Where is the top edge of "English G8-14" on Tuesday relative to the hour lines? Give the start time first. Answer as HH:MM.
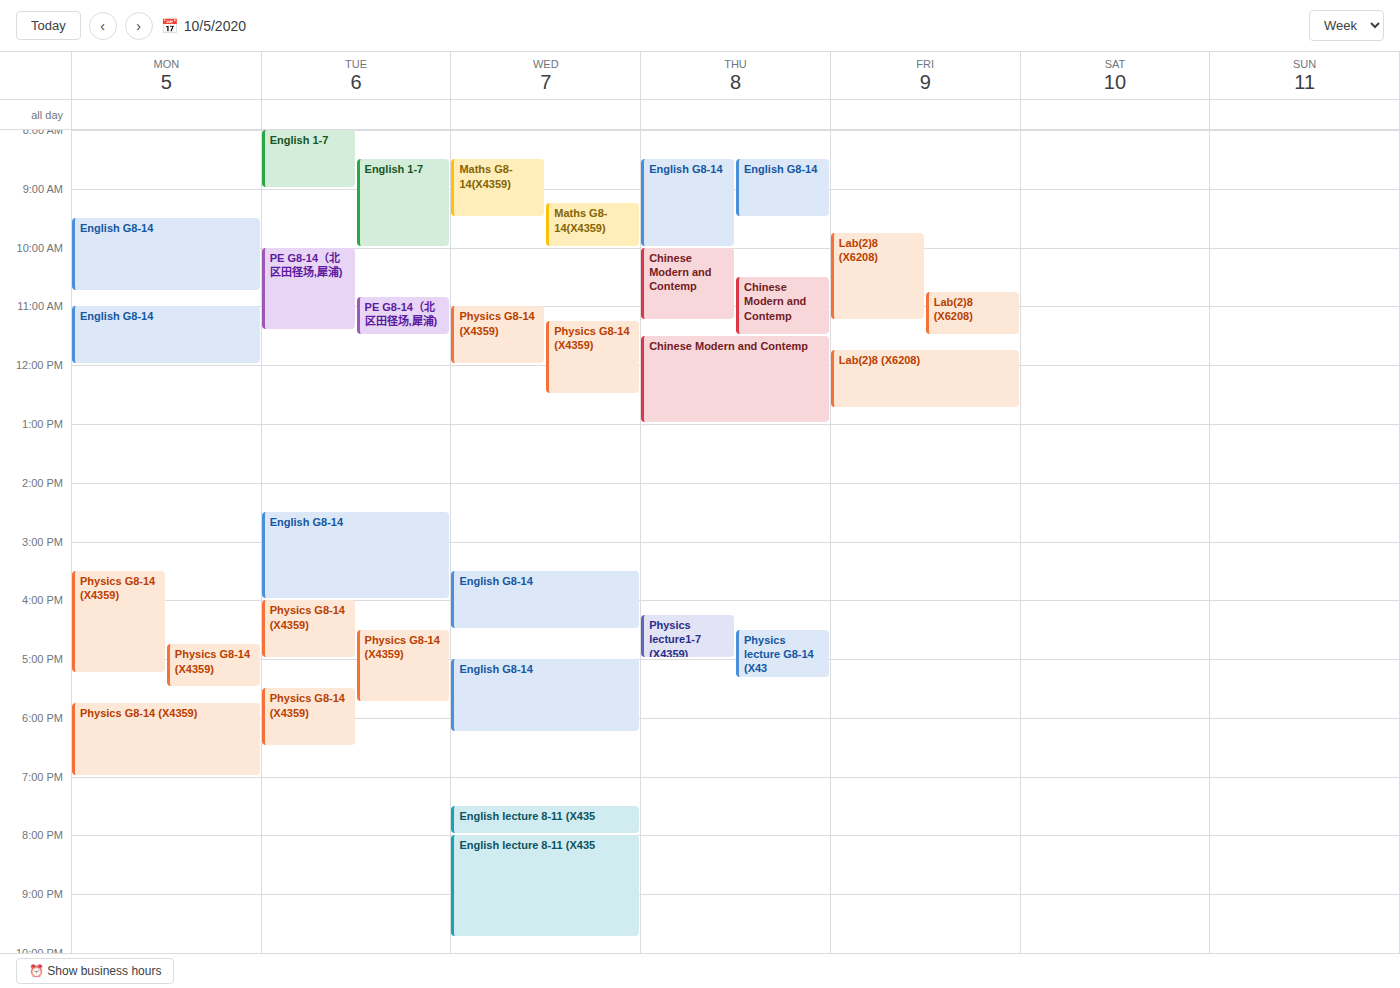
14:30 -- halfway between the 14:00 and 15:00 lines.